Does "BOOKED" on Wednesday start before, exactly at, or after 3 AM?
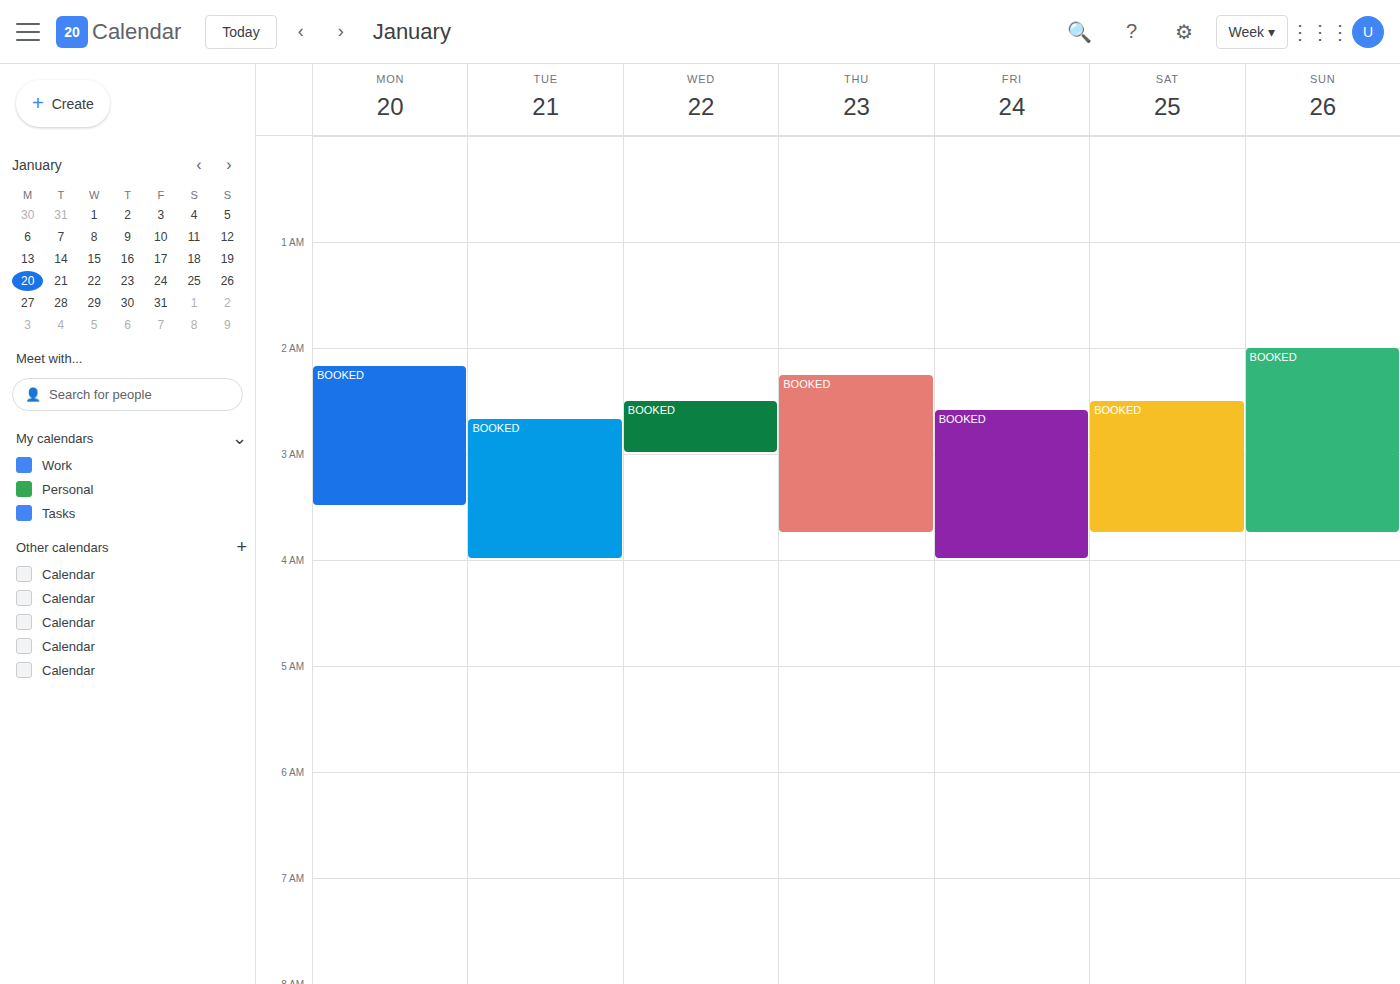
2:30 AM -- before 3 AM, 30 minutes above the 3 AM line.